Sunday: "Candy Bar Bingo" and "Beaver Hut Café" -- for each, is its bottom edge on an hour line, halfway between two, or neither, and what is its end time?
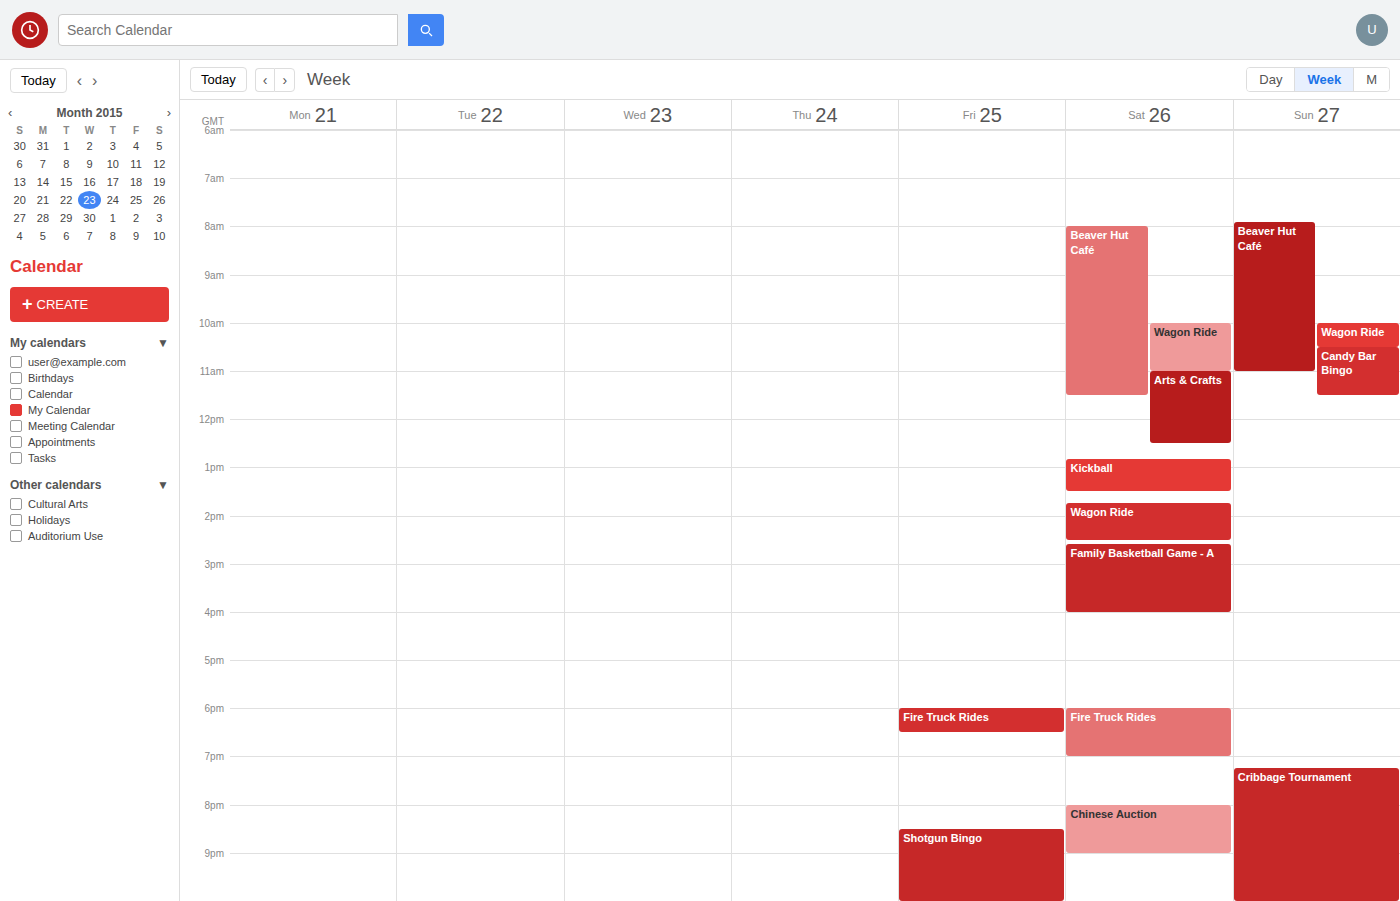
"Candy Bar Bingo": 11:30 AM, halfway between the 11 AM and 12 PM lines. "Beaver Hut Café": 11:00 AM, exactly on the 11 AM line.